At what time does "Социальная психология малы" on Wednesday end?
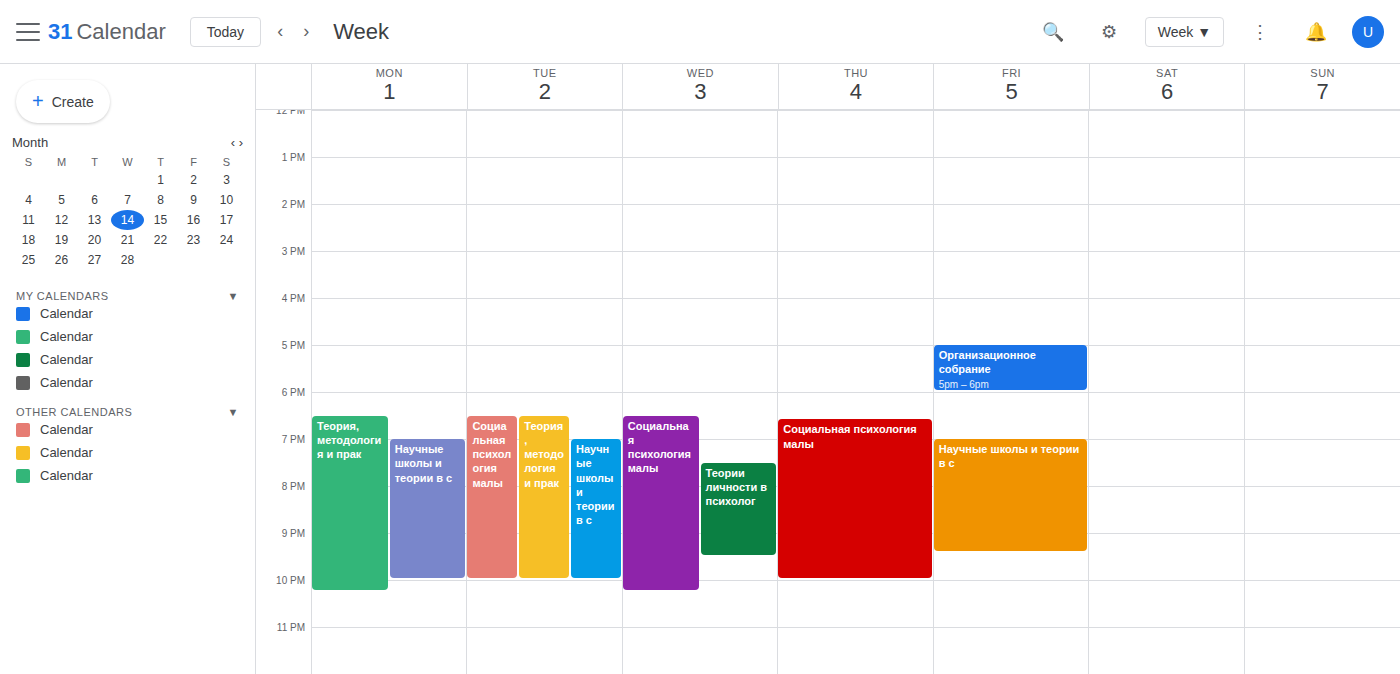
10:15 PM